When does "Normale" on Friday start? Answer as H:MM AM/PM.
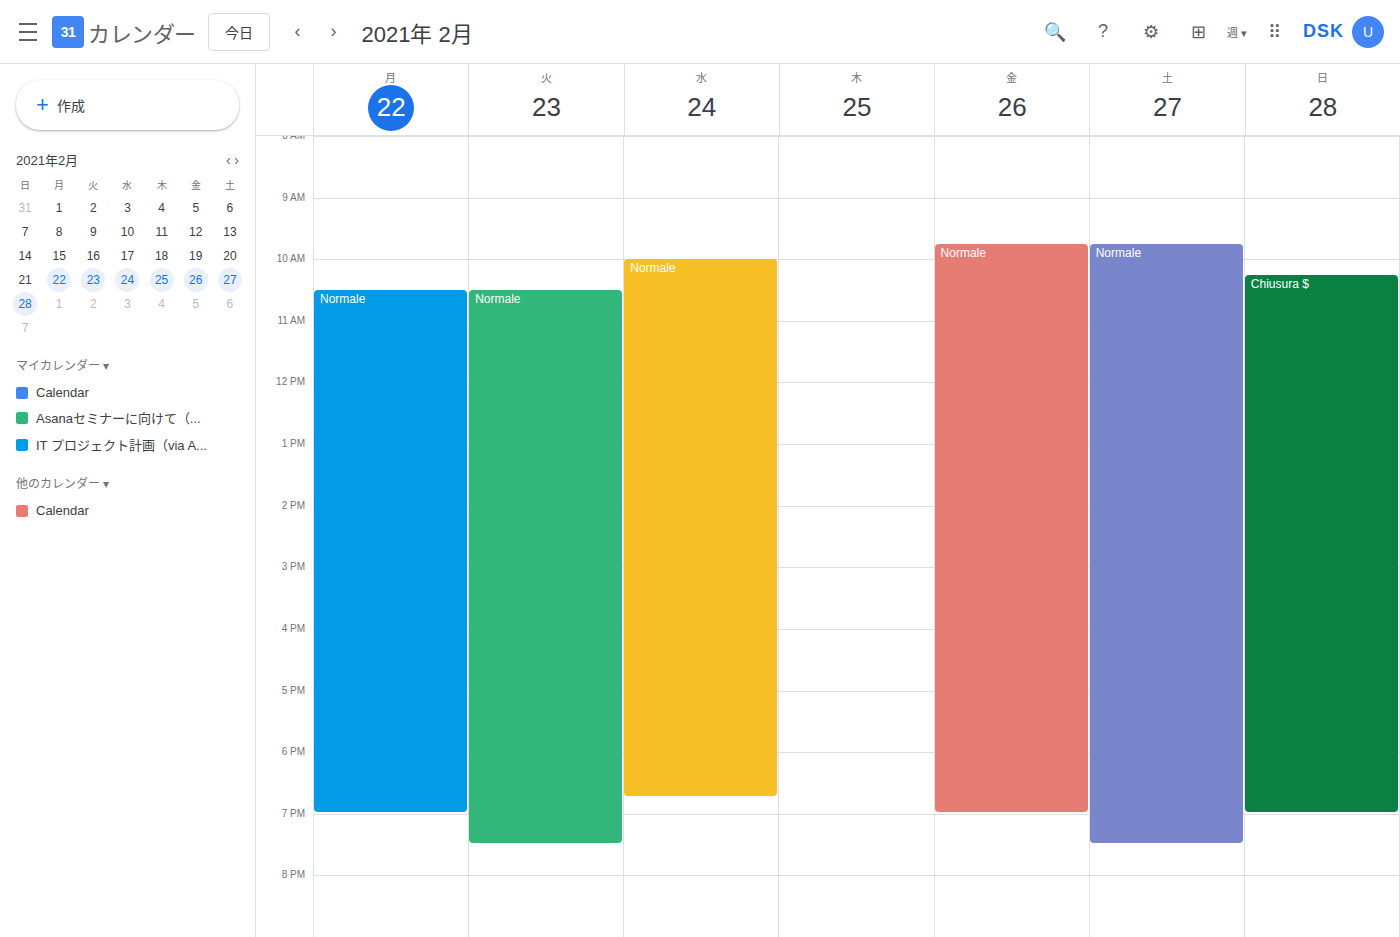
9:45 AM